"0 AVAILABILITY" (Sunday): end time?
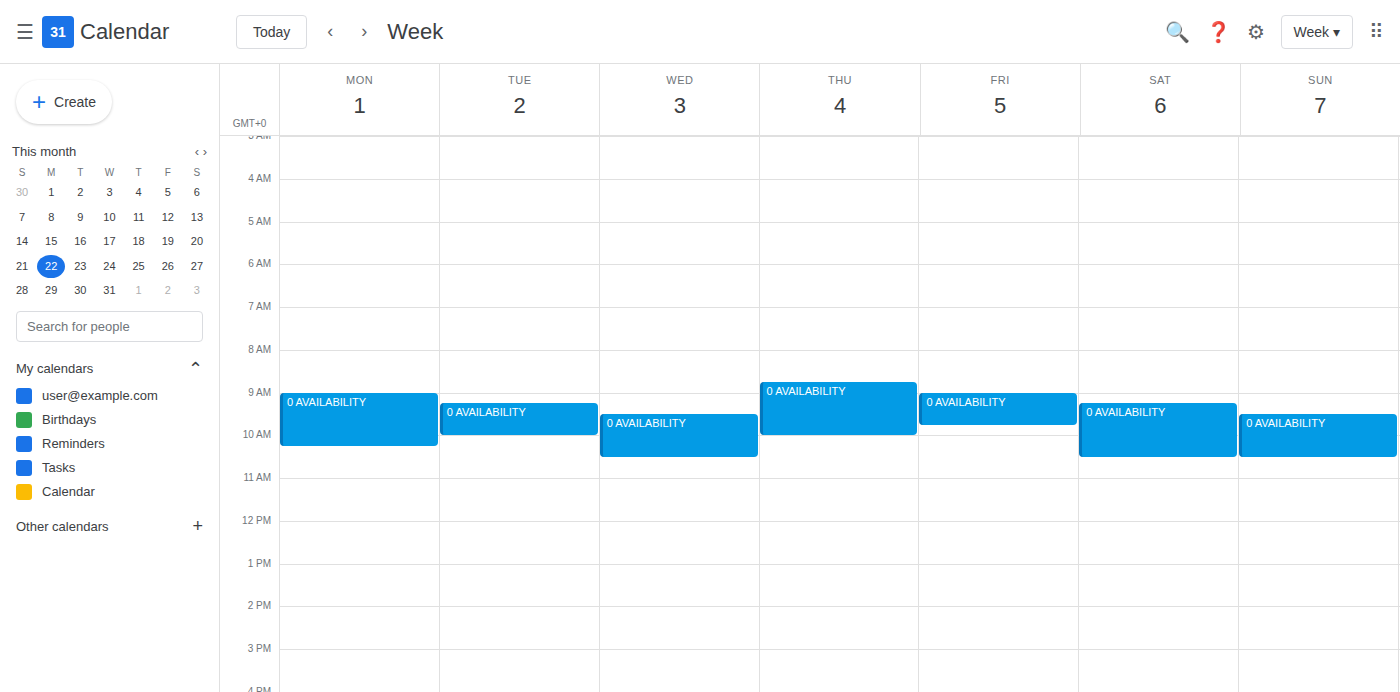
10:30 AM